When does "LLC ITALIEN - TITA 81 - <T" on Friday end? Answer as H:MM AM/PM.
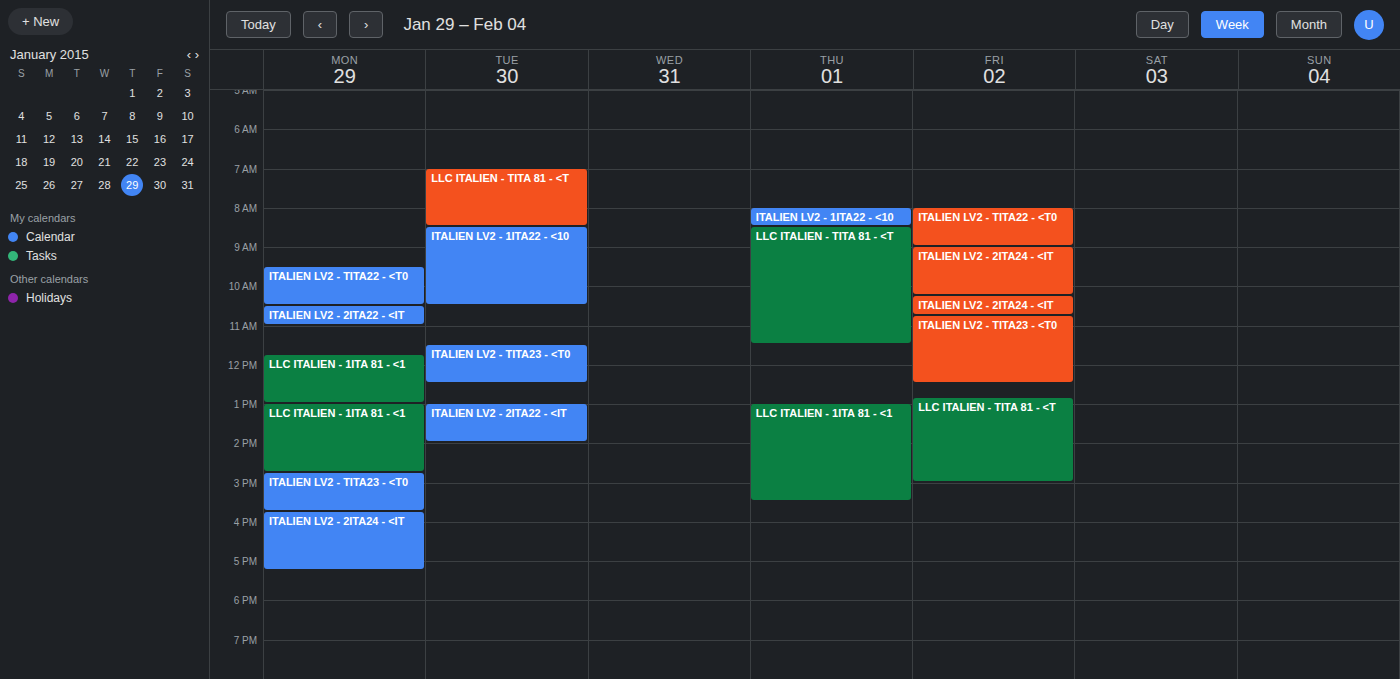
3:00 PM